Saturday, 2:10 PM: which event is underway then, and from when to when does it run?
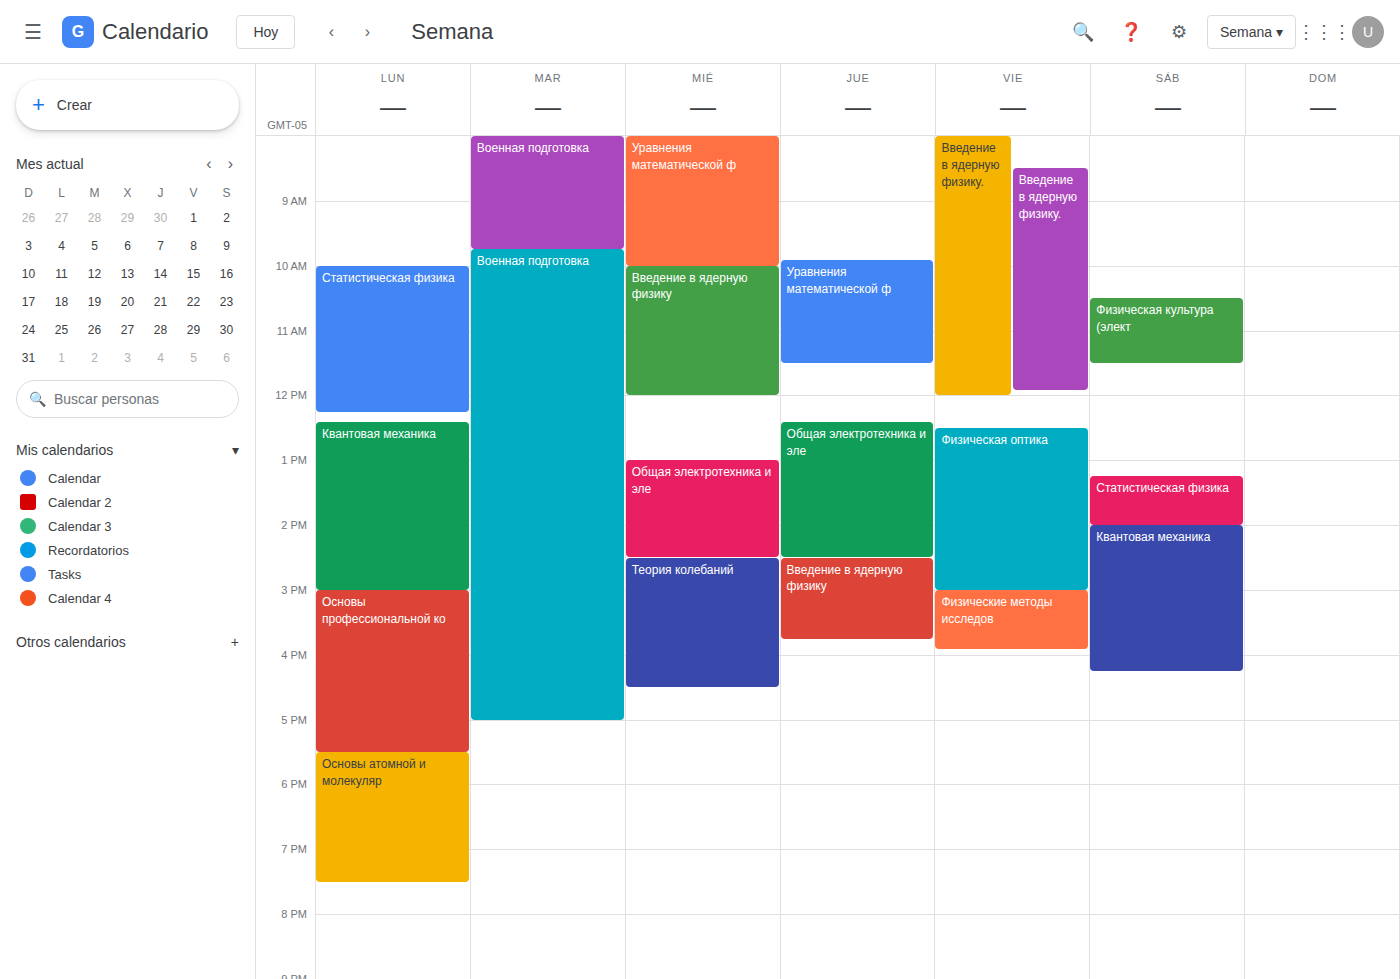
"Квантовая механика", 2:00 PM to 4:15 PM